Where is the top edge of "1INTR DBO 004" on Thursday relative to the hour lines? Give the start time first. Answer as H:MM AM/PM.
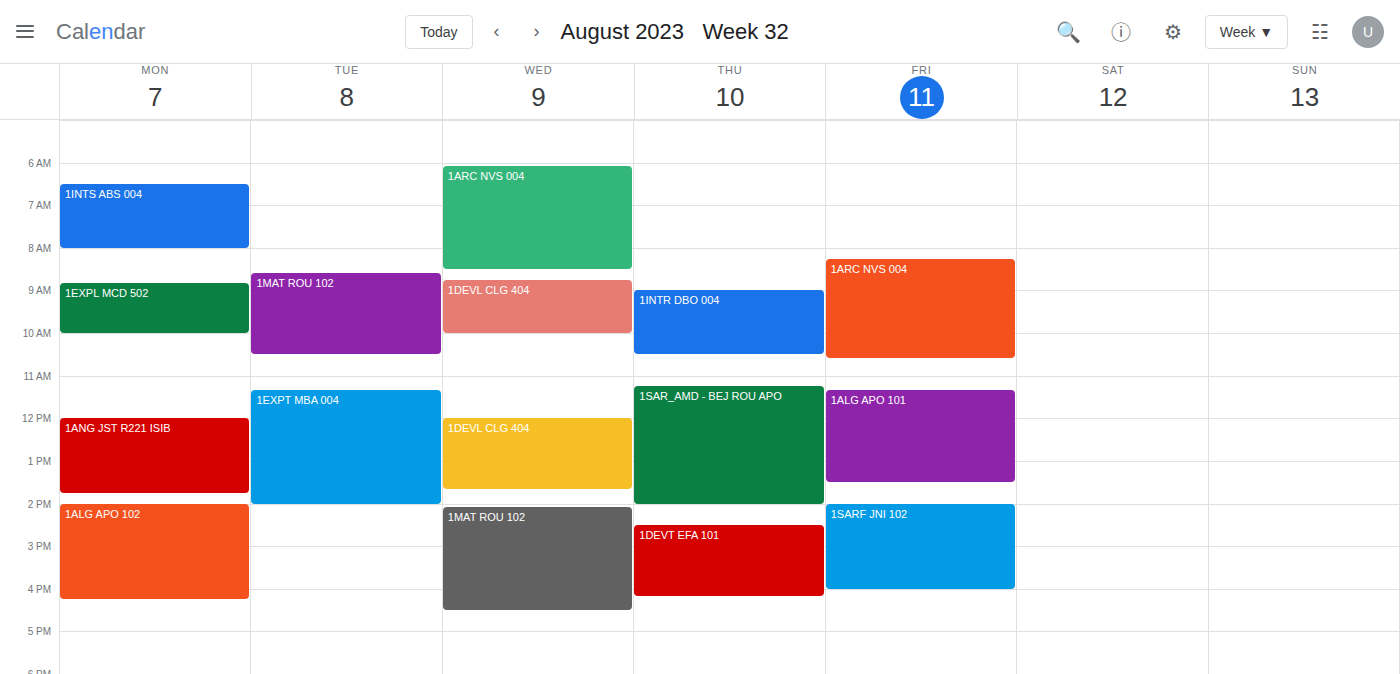
9:00 AM -- exactly on the 9 AM line.